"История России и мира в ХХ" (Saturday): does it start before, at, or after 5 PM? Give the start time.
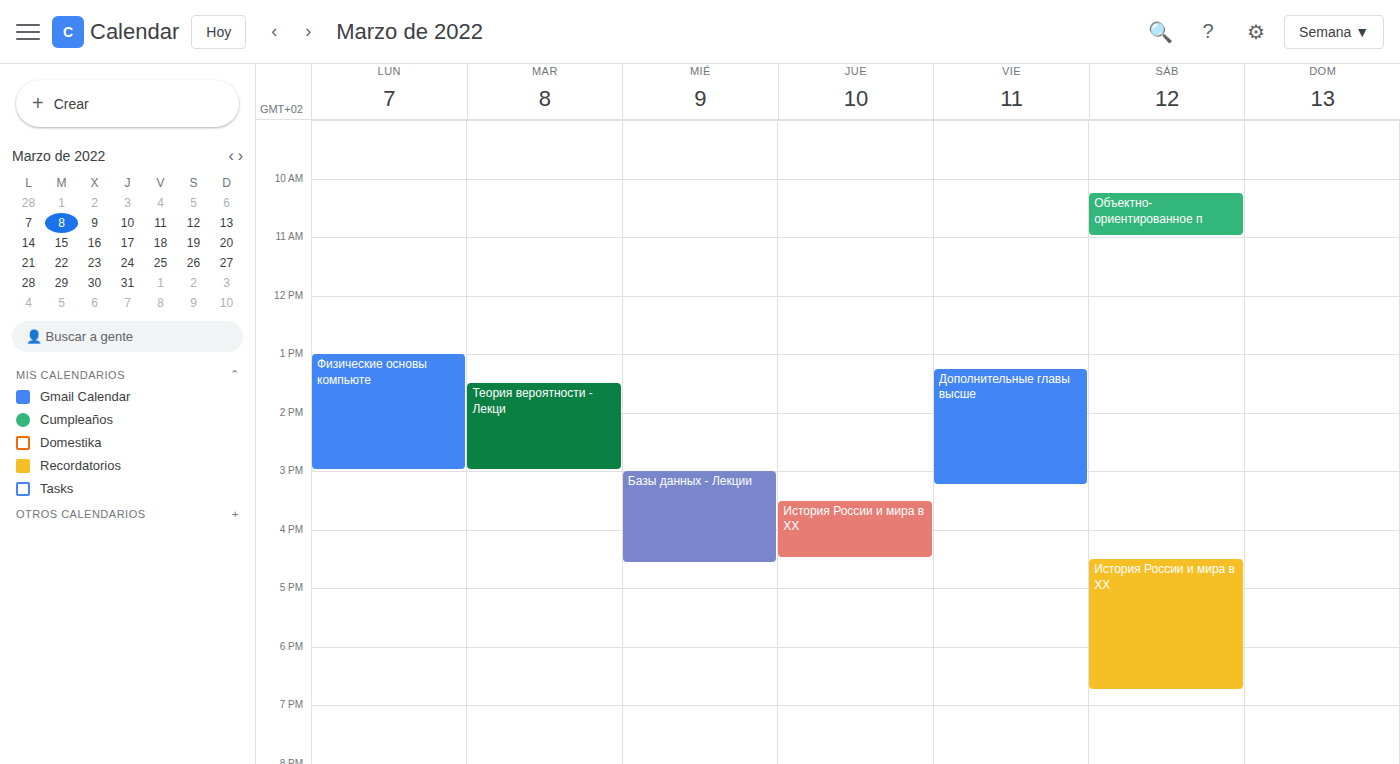
4:30 PM -- before 5 PM, 30 minutes above the 5 PM line.